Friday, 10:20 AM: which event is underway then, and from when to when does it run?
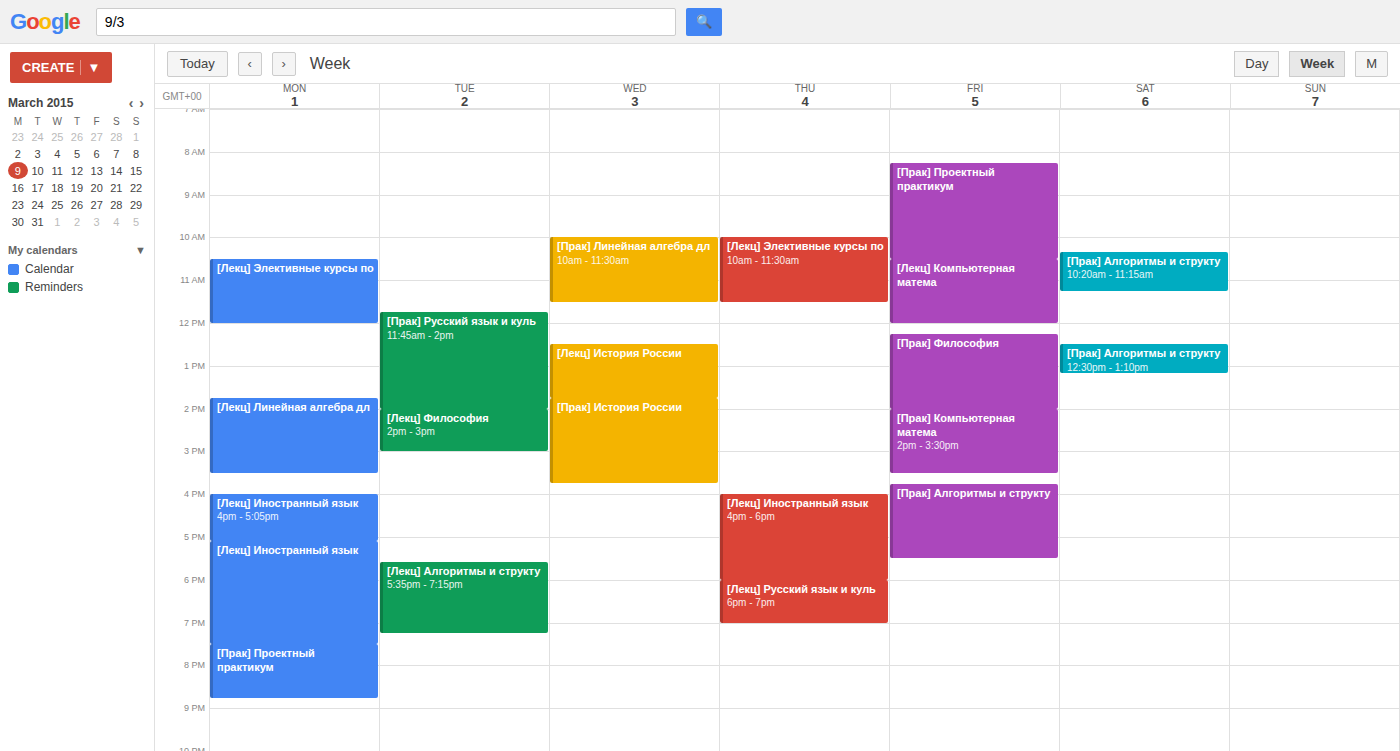
"[Прак] Проектный практикум", 8:15 AM to 10:30 AM